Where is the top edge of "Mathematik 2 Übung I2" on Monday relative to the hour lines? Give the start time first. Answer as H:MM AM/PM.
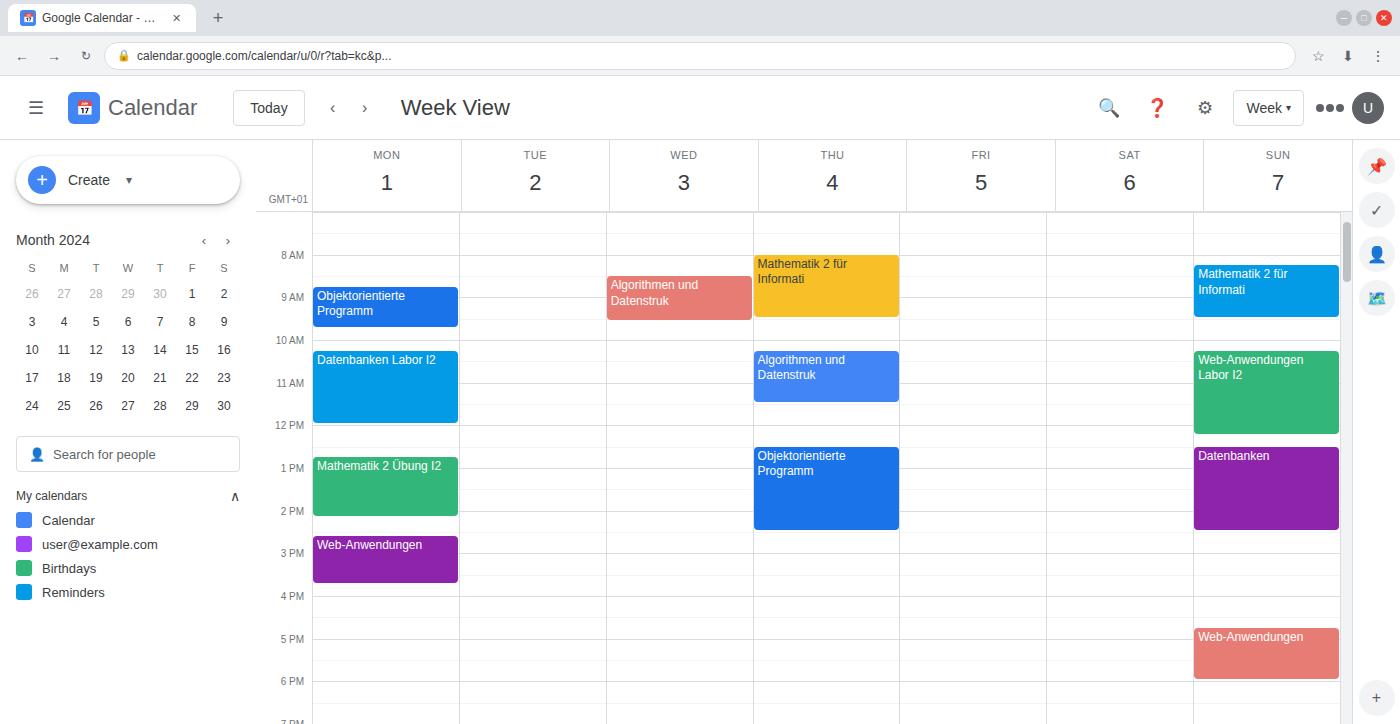
12:45 PM -- neither: three quarters of the way from the 12 PM line to the 1 PM line.